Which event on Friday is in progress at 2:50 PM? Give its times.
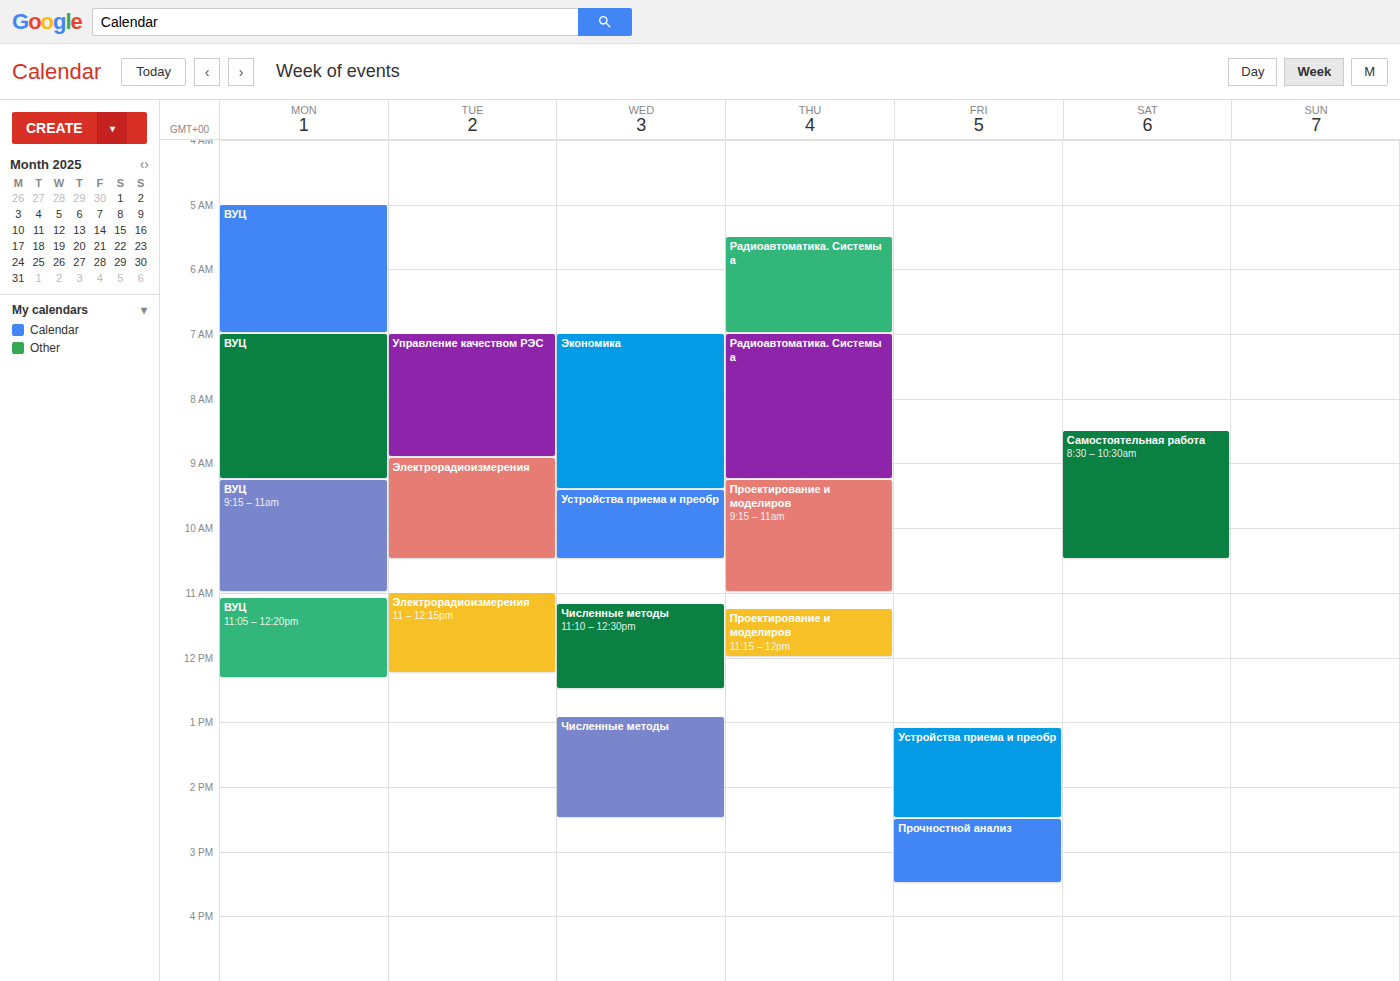
"Прочностной анализ", 2:30 PM to 3:30 PM